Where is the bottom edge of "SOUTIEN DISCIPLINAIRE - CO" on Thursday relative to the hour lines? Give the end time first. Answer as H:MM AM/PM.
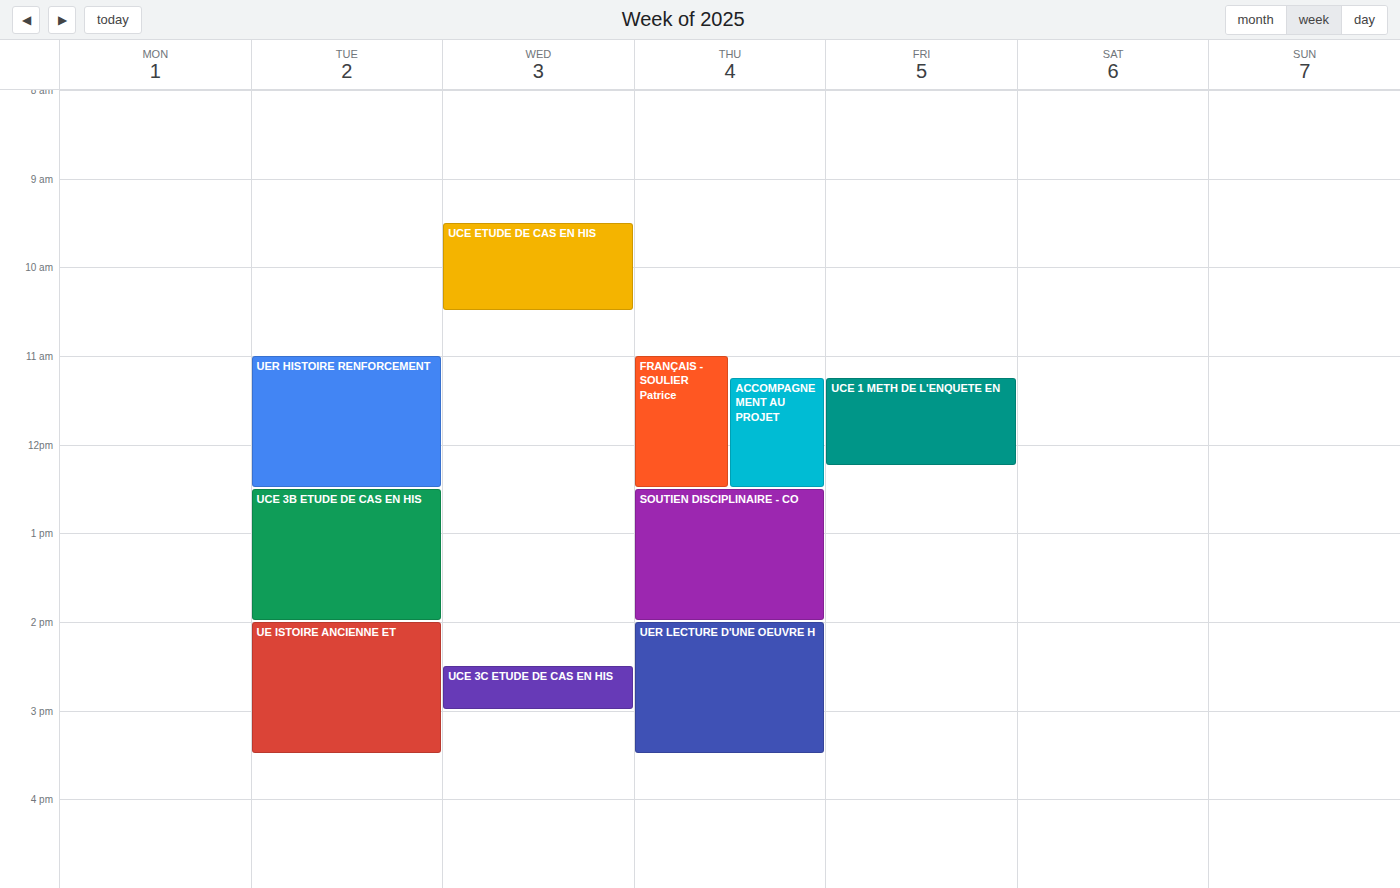
2:00 PM -- exactly on the 2 PM line.